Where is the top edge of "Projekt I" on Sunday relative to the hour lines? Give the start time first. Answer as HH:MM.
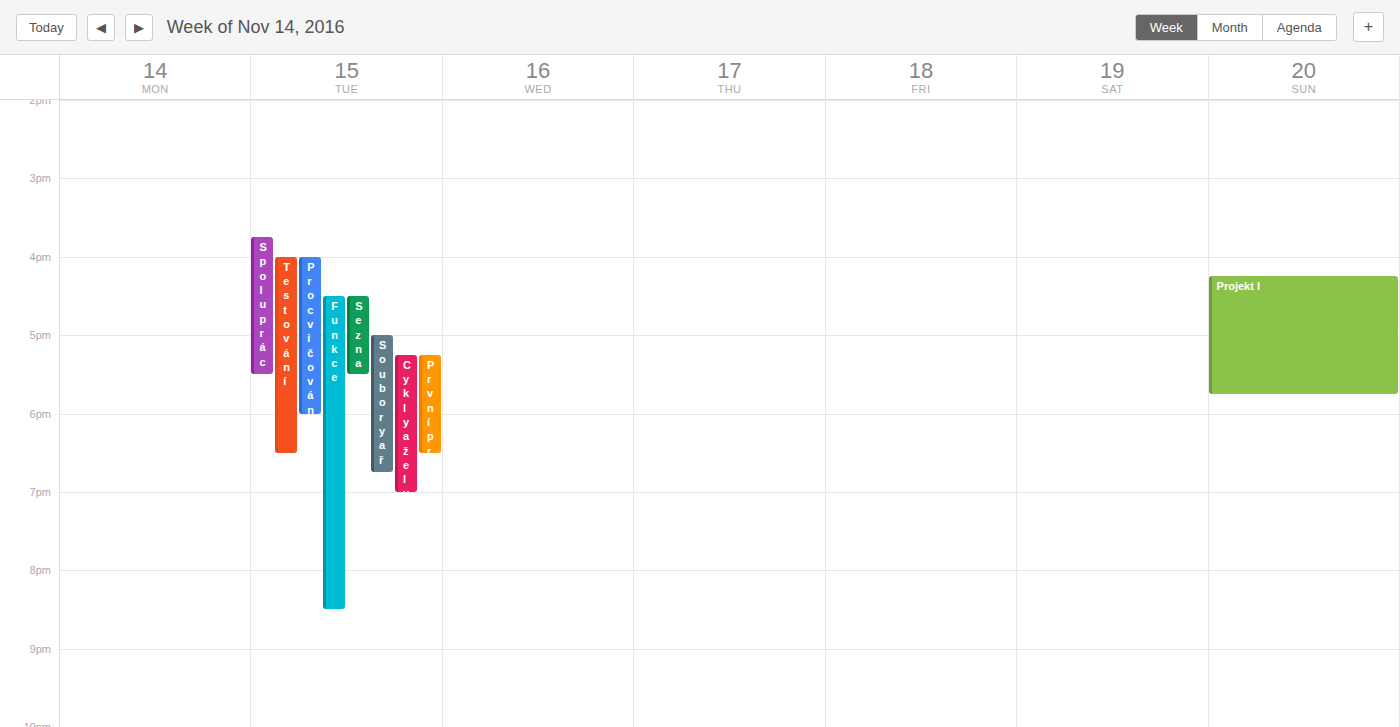
16:15 -- neither: a quarter of the way from the 16:00 line to the 17:00 line.